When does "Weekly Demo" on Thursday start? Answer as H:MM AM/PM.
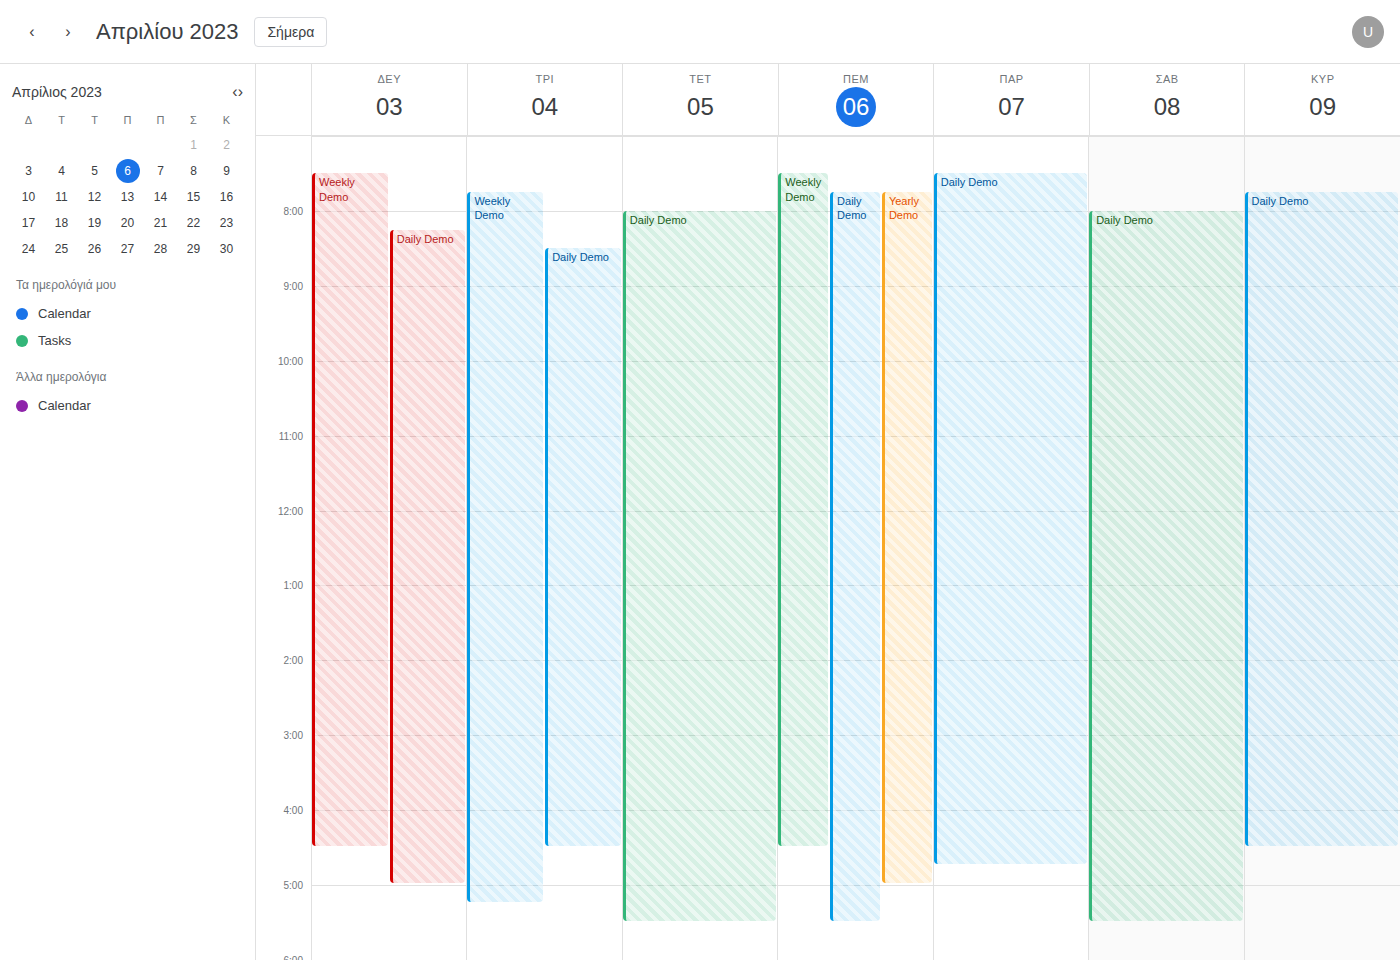
7:30 AM